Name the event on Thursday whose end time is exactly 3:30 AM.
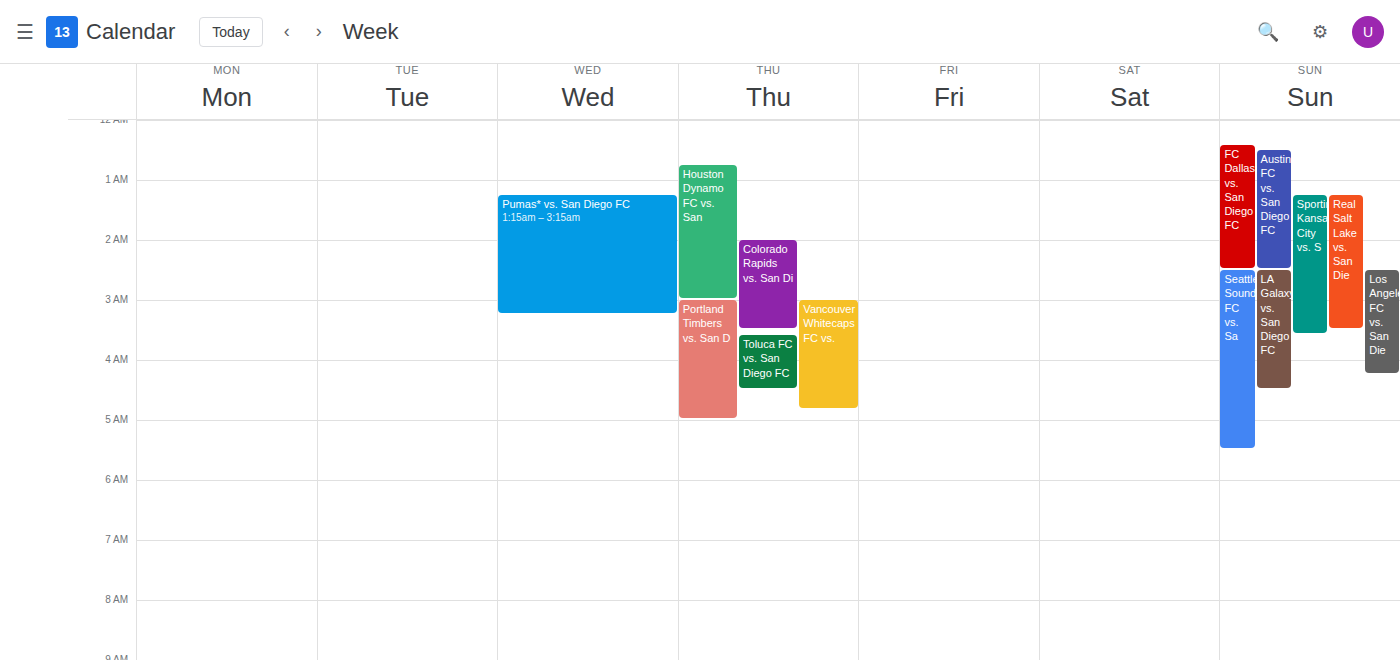
"Colorado Rapids vs. San Di"